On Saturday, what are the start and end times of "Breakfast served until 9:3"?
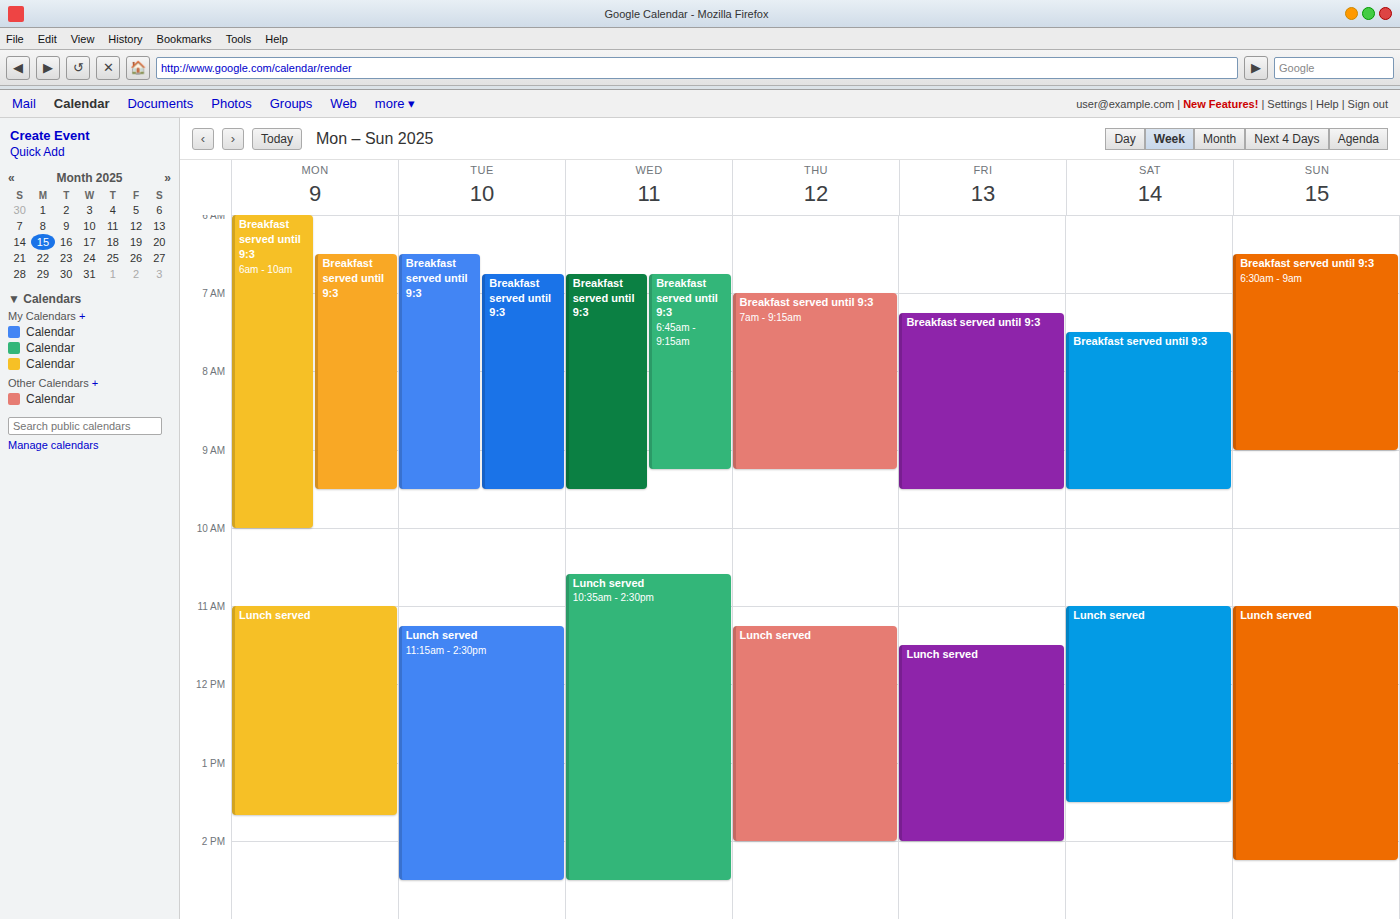
7:30 AM to 9:30 AM